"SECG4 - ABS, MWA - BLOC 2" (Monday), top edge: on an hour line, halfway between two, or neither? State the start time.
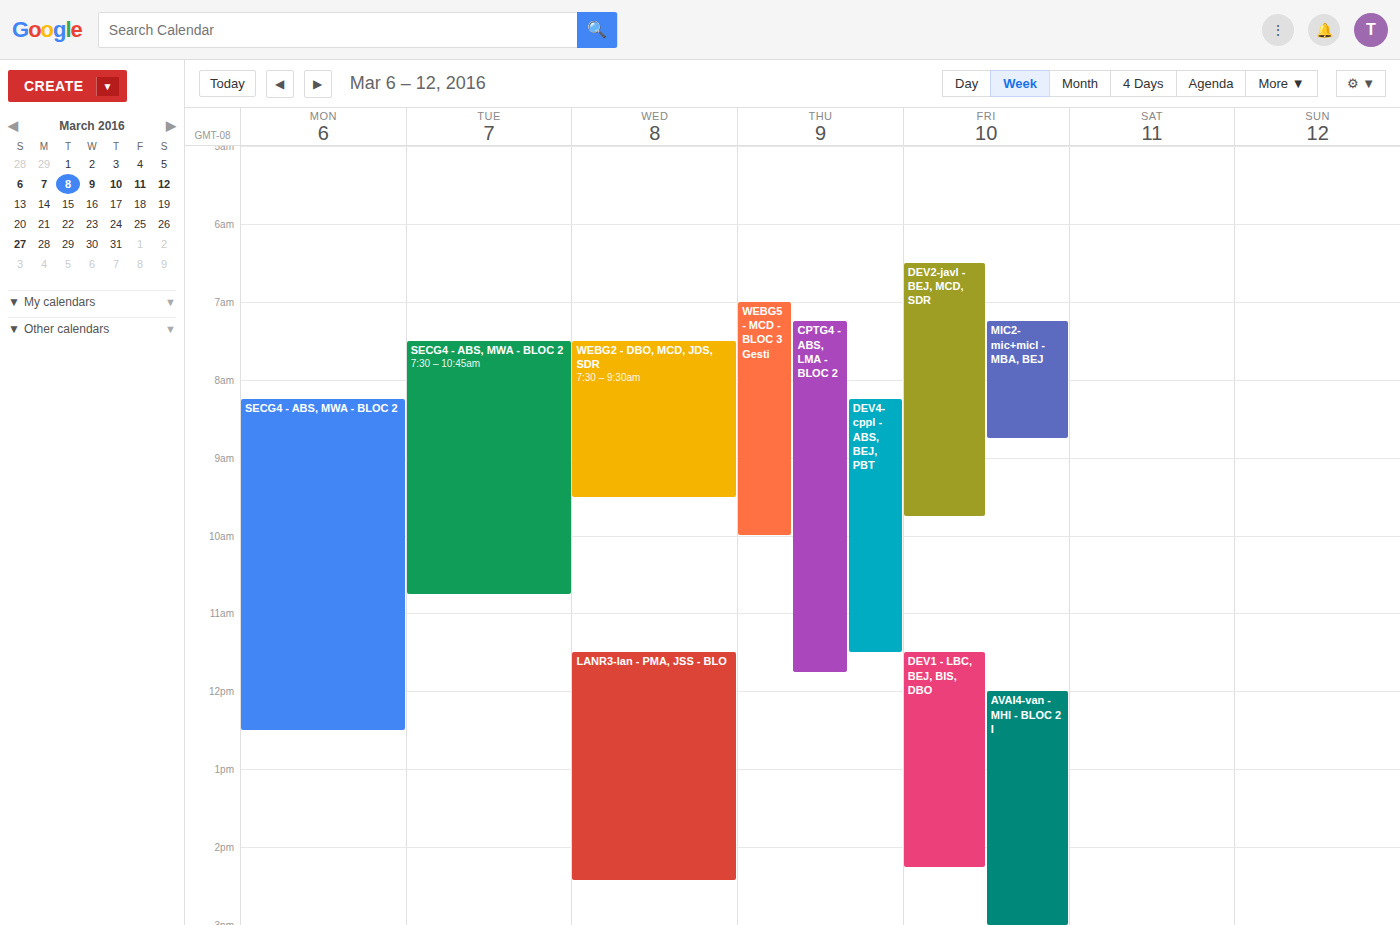
08:15 -- neither: a quarter of the way from the 08:00 line to the 09:00 line.